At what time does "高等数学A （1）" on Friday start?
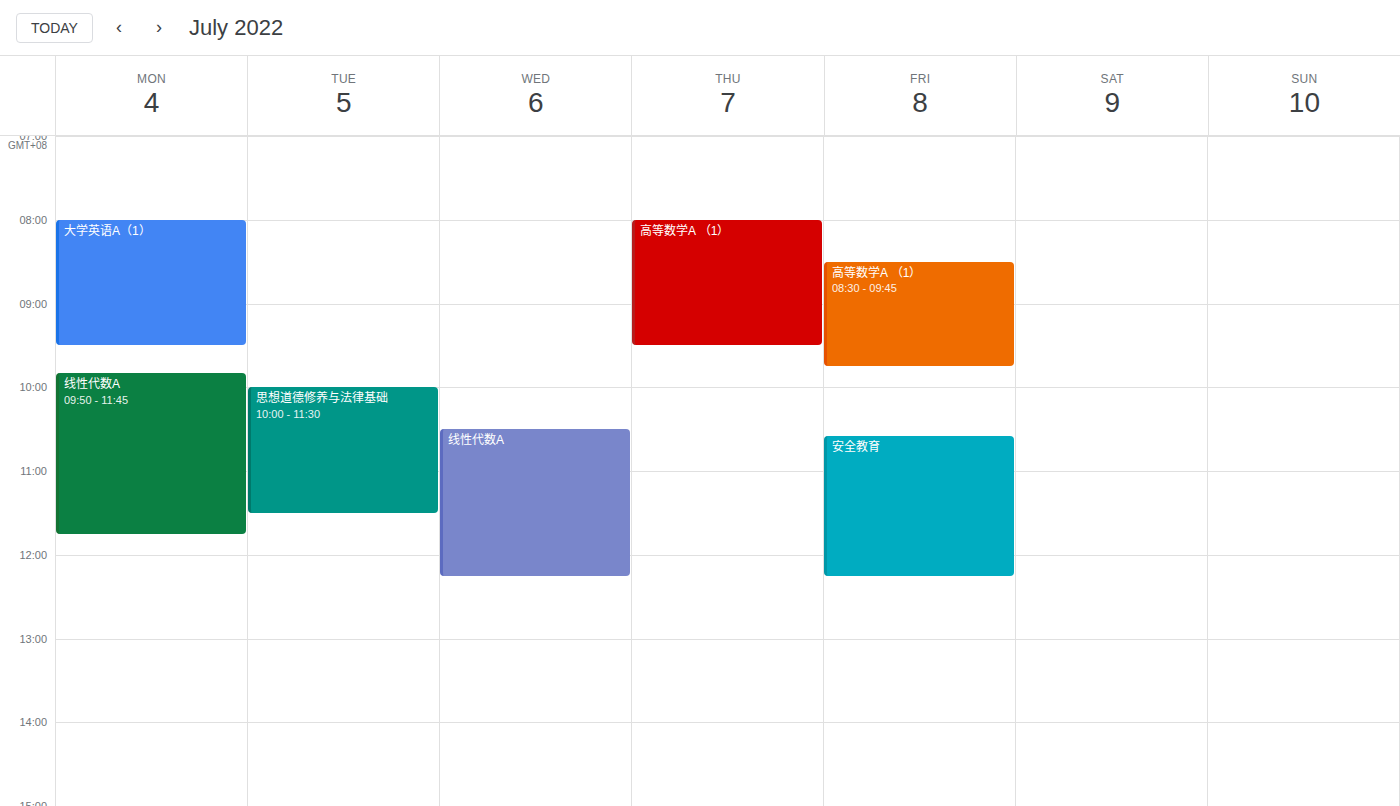
8:30 AM